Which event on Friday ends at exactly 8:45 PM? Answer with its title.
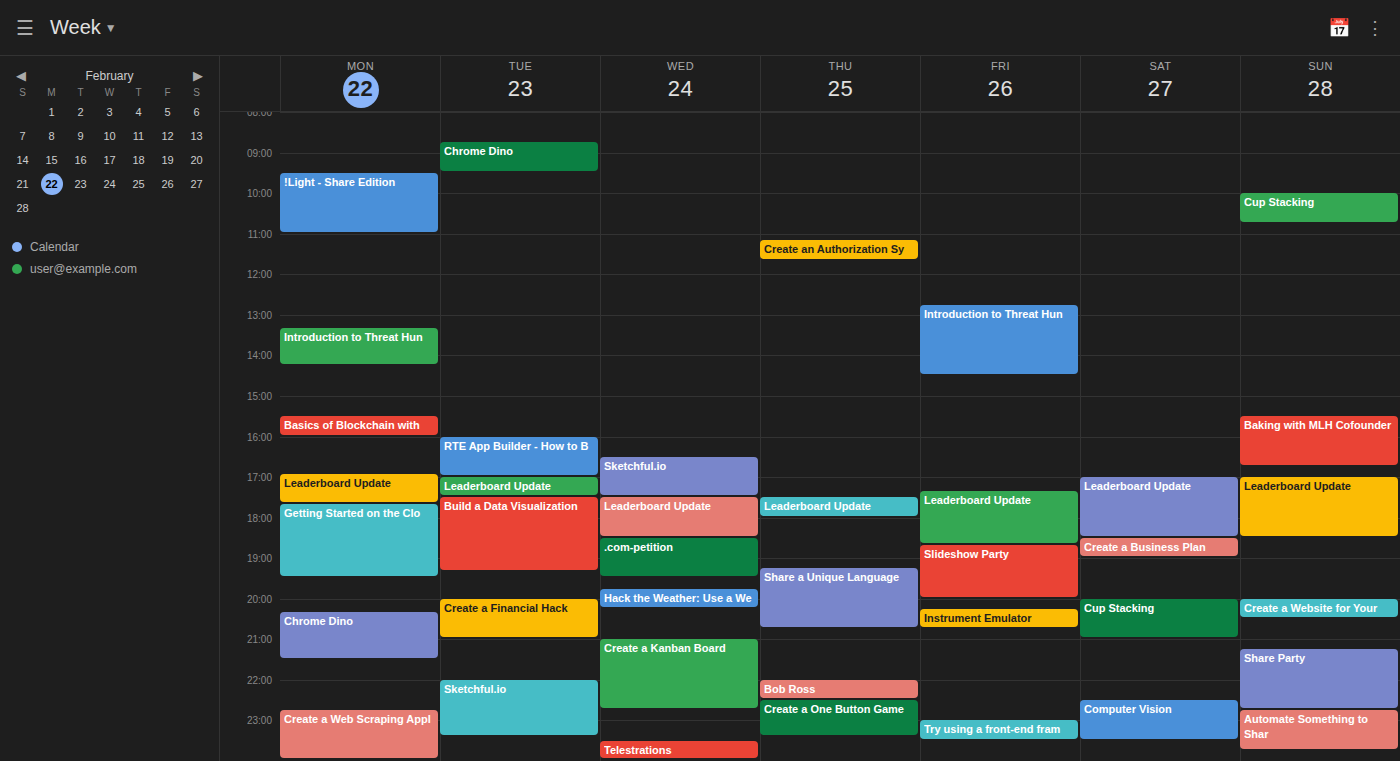
"Instrument Emulator"